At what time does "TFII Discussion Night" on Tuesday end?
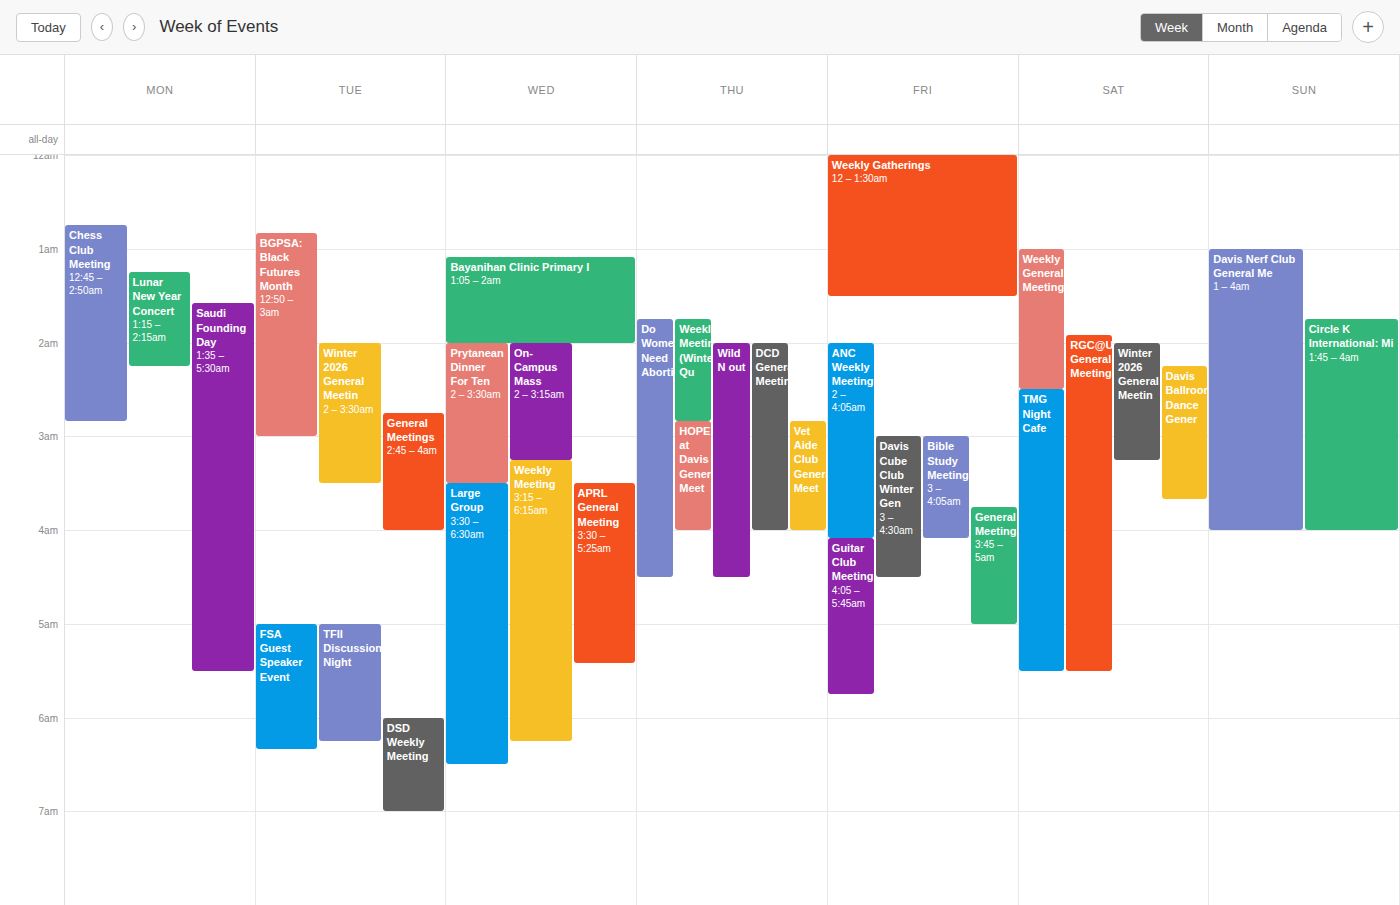
6:15 AM